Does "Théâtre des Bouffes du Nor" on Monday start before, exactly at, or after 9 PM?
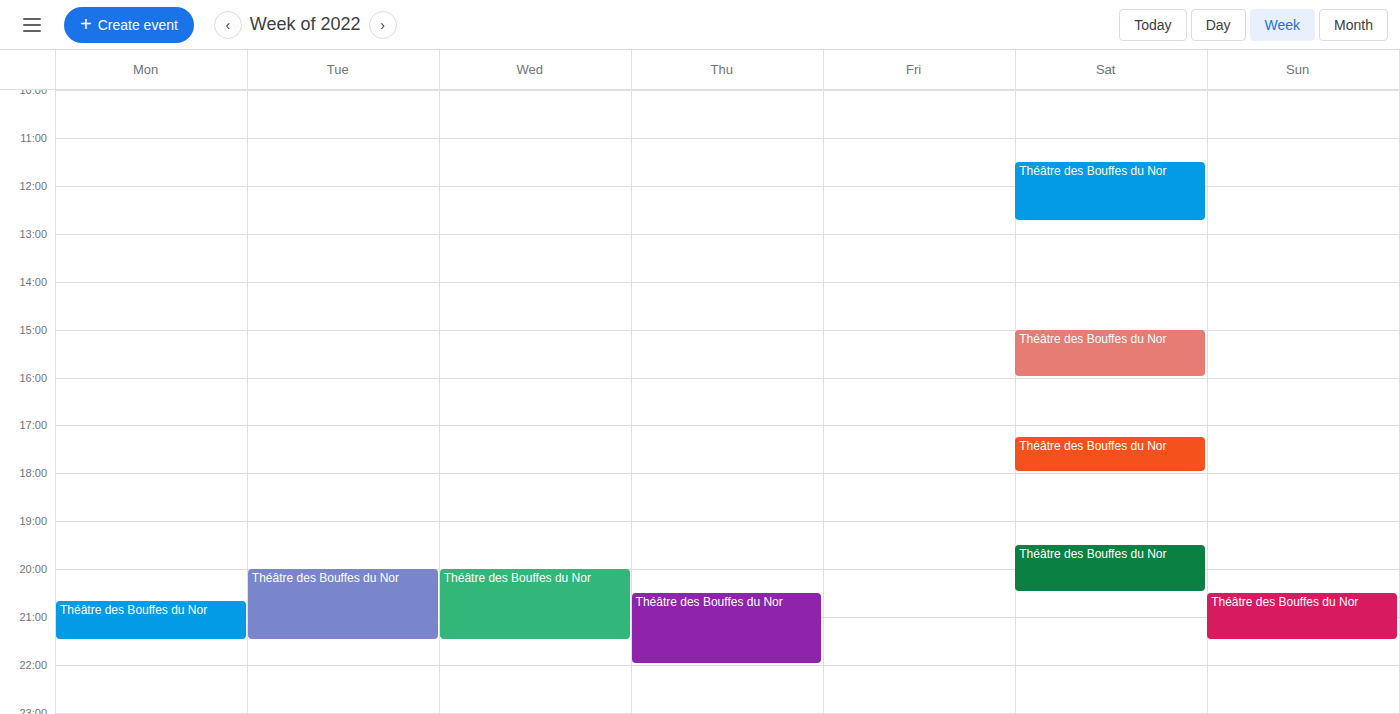
8:40 PM -- before 9 PM, 20 minutes above the 9 PM line.